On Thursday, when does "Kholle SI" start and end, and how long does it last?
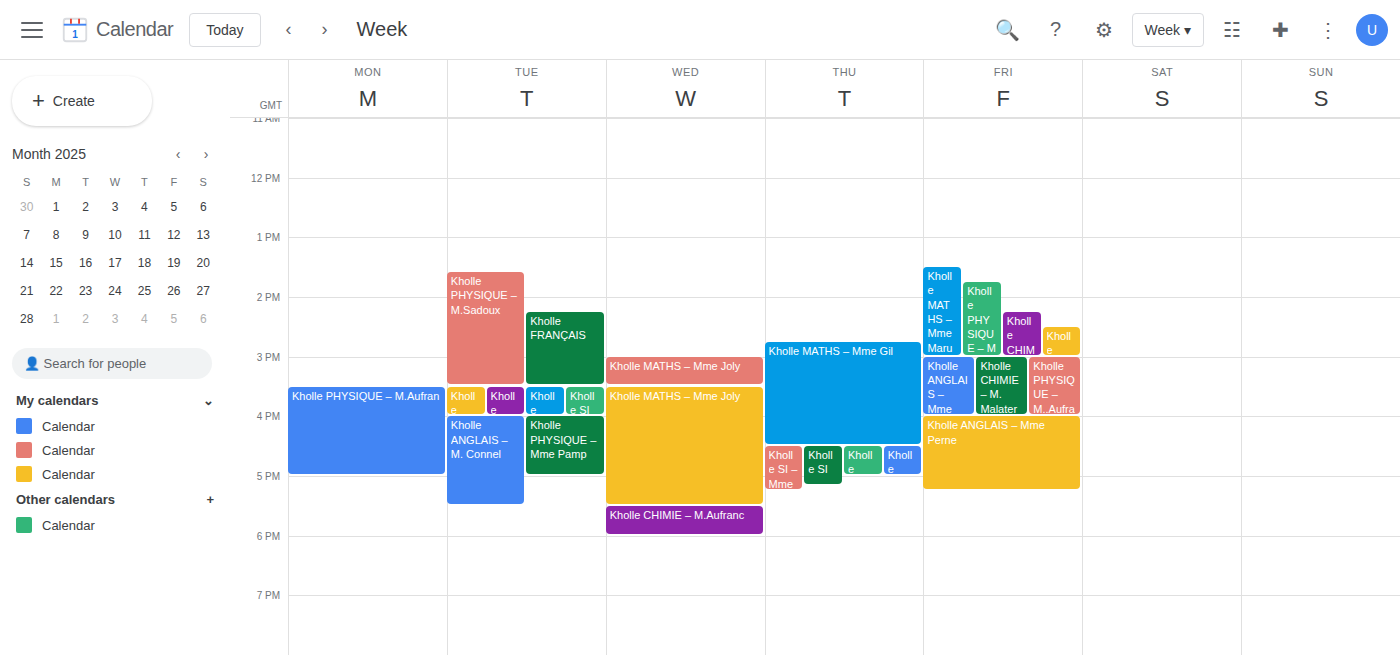
4:30 PM to 5:10 PM, 40 minutes